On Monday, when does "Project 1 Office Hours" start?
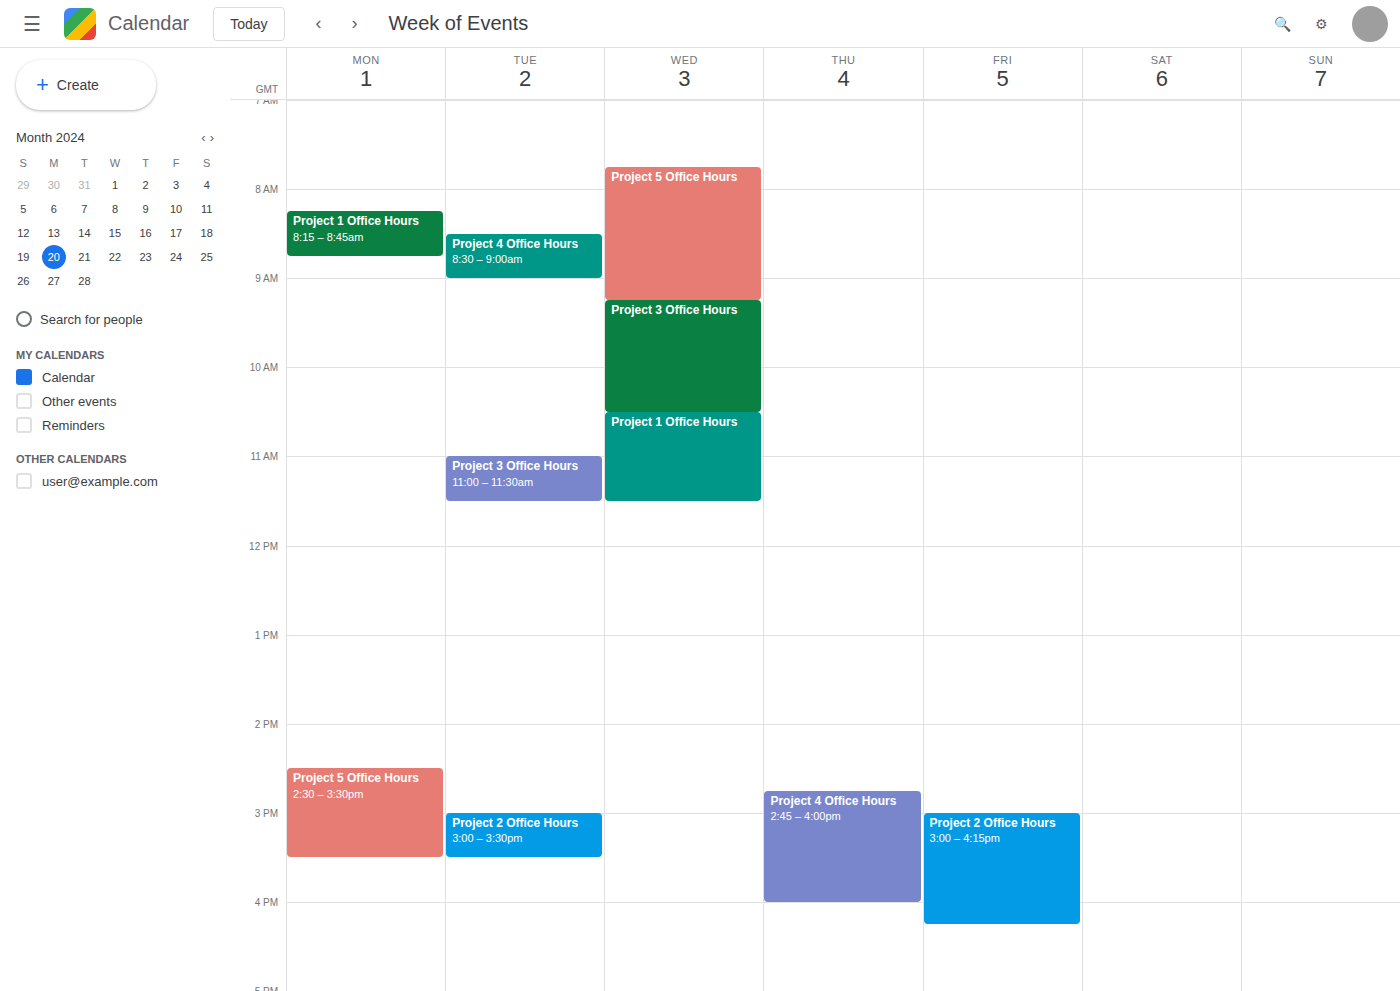
08:15